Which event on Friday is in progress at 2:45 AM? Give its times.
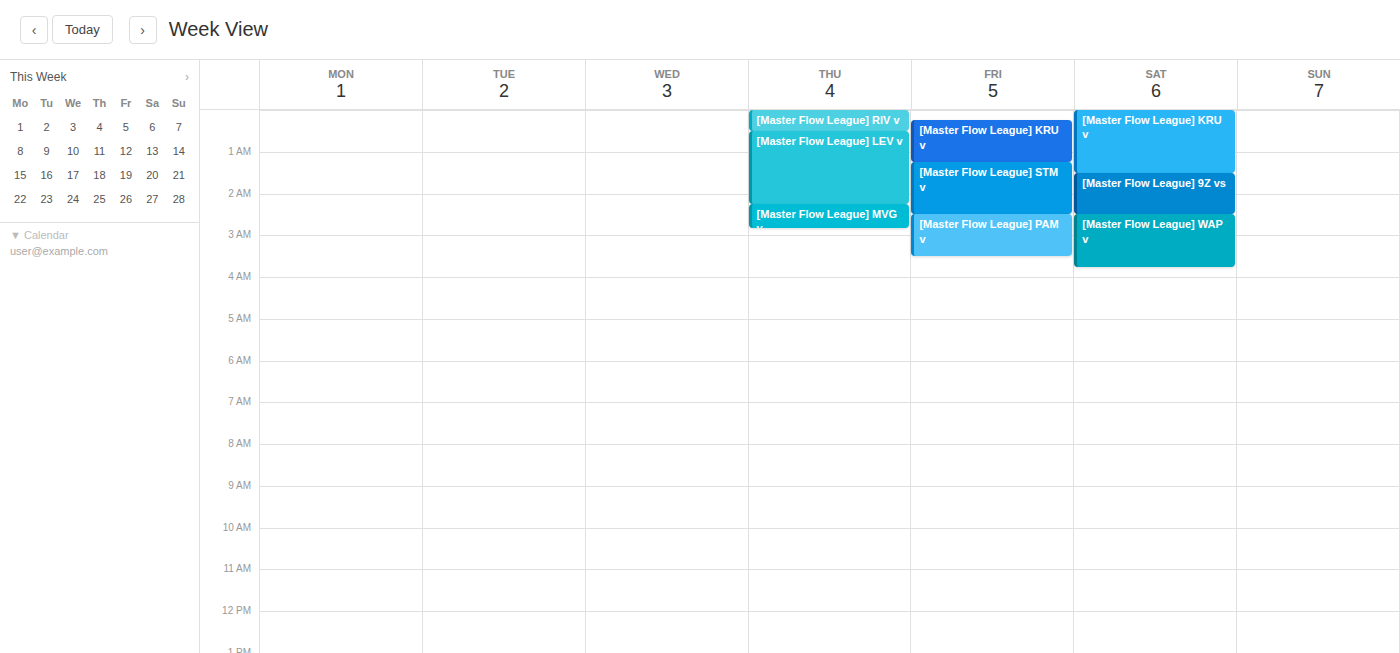
"[Master Flow League] PAM v", 2:30 AM to 3:30 AM